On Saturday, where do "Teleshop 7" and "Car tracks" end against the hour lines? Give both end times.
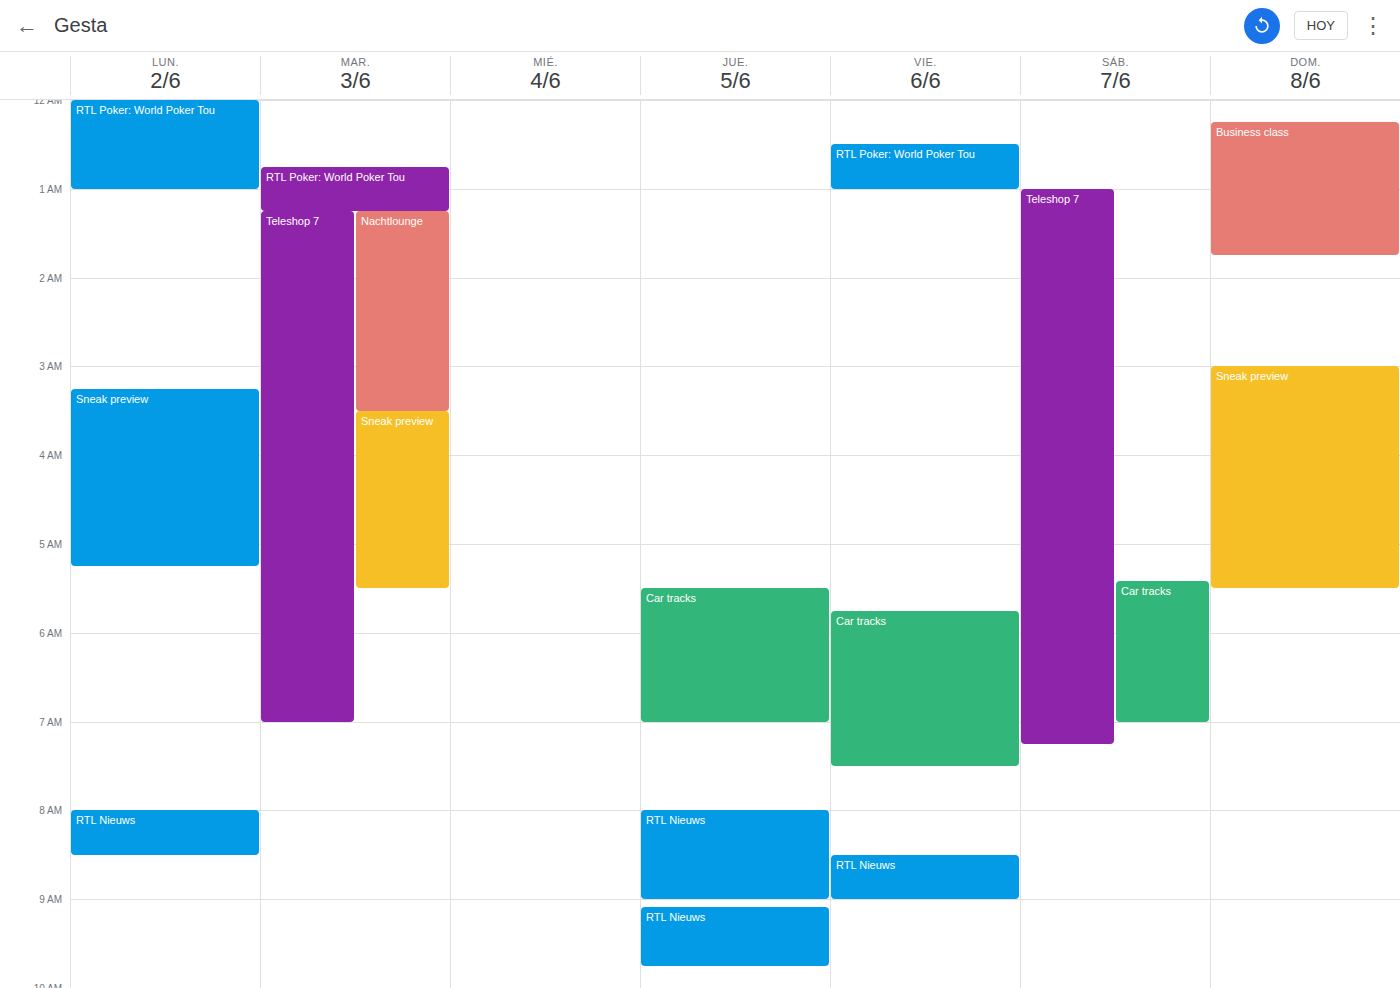
"Teleshop 7": 7:15 AM, neither: a quarter of the way from the 7 AM line to the 8 AM line. "Car tracks": 7:00 AM, exactly on the 7 AM line.